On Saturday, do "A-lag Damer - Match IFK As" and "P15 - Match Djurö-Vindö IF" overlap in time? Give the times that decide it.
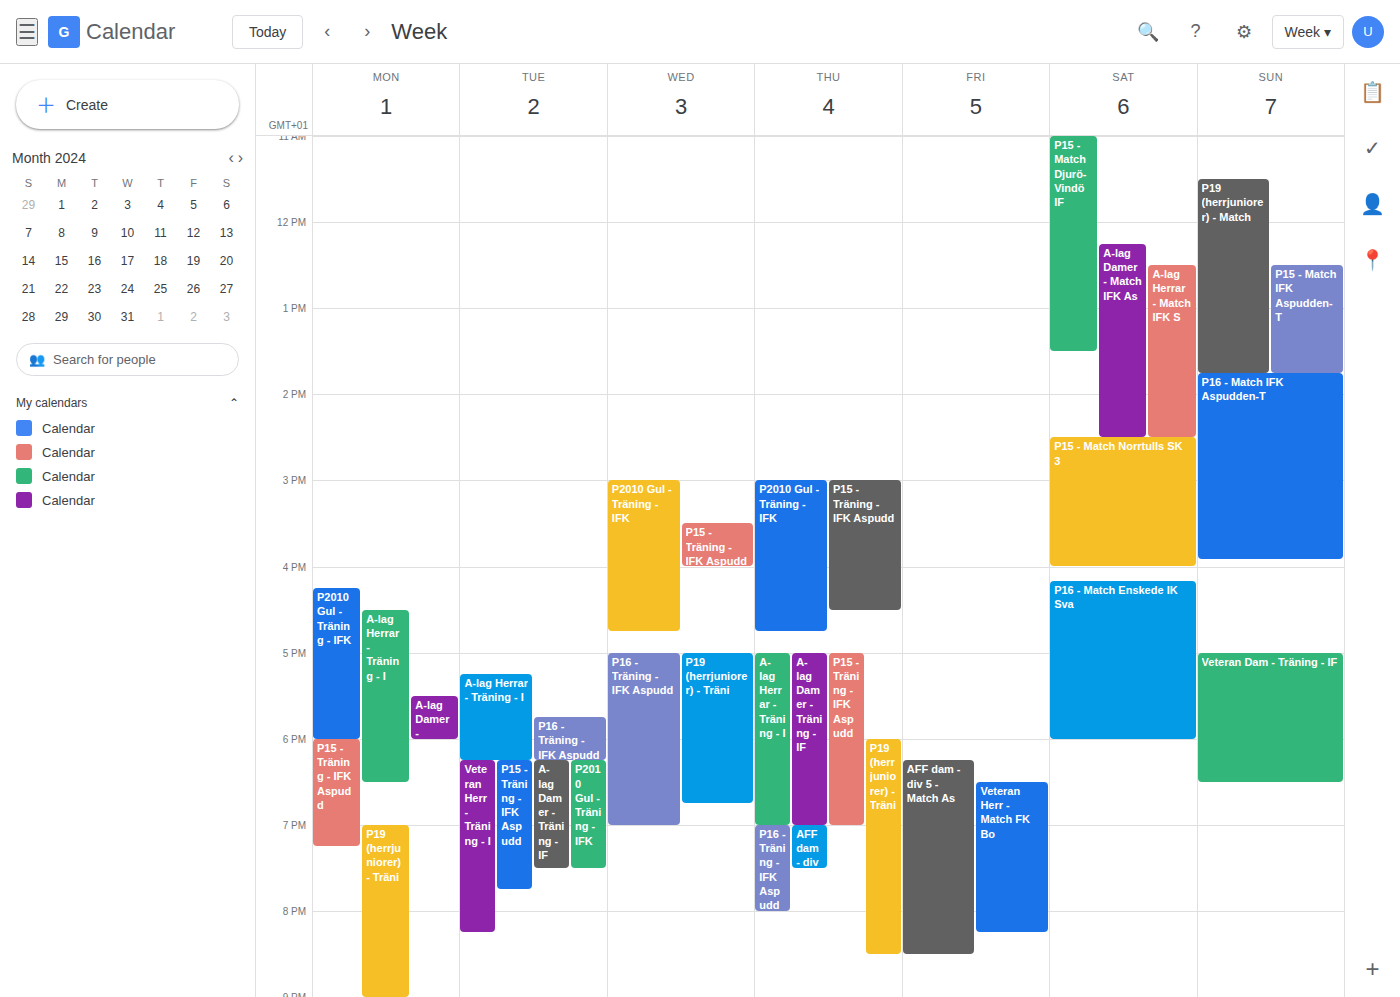
"A-lag Damer - Match IFK As" starts at 12:15 PM, before "P15 - Match Djurö-Vindö IF" ends at 1:30 PM -- they overlap.